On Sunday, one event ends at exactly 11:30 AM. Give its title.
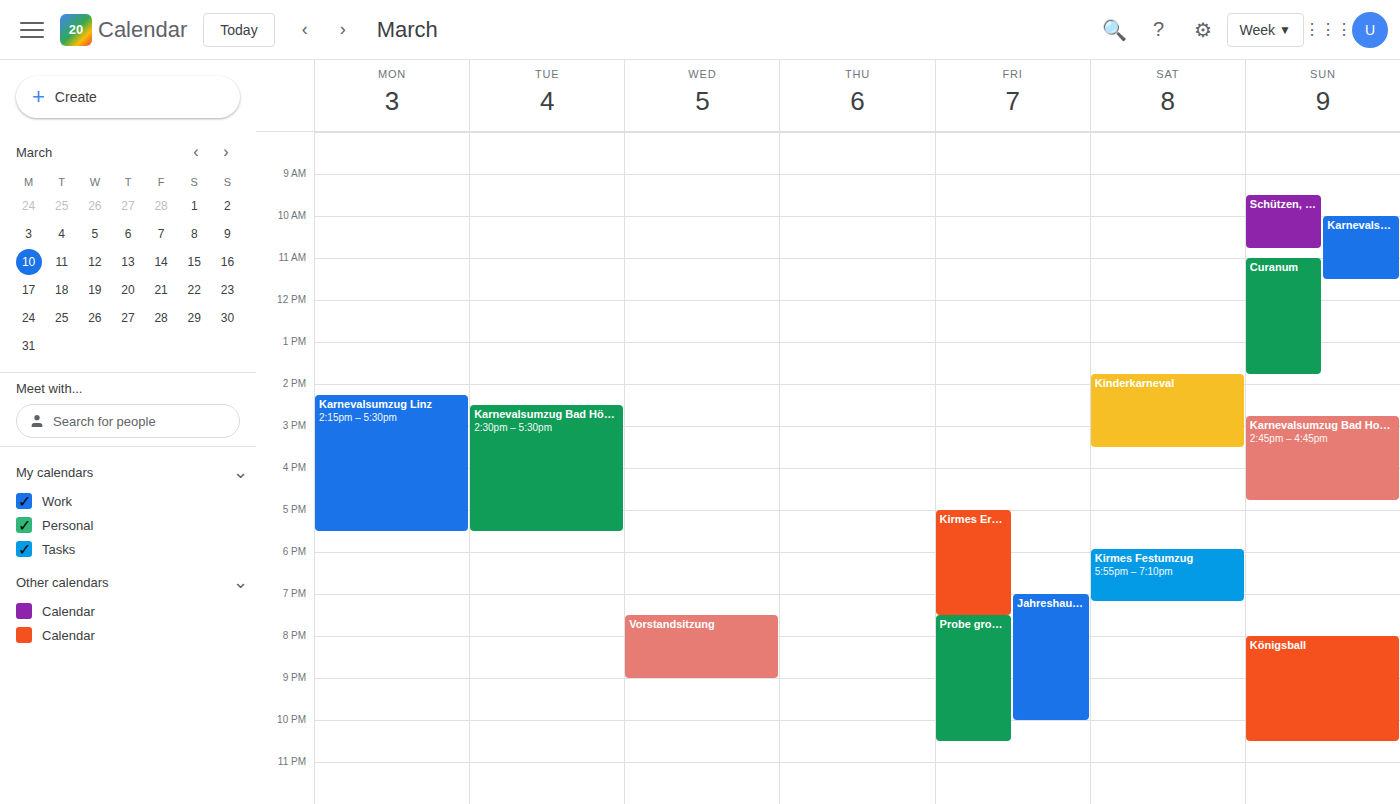
"Karnevalsumzug"